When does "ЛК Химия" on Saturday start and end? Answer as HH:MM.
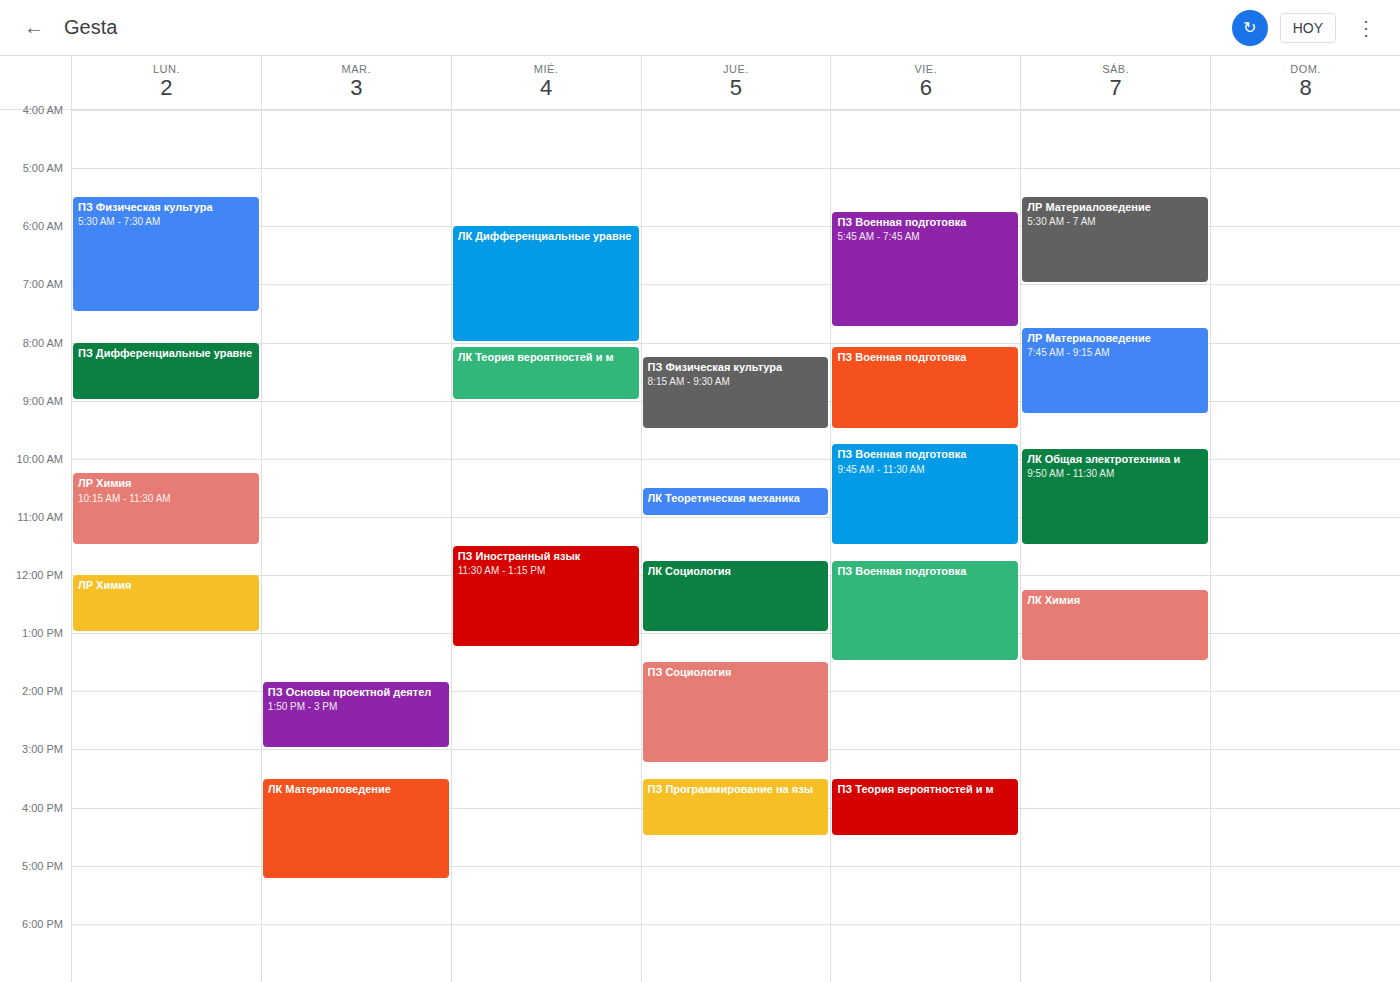
12:15 to 13:30